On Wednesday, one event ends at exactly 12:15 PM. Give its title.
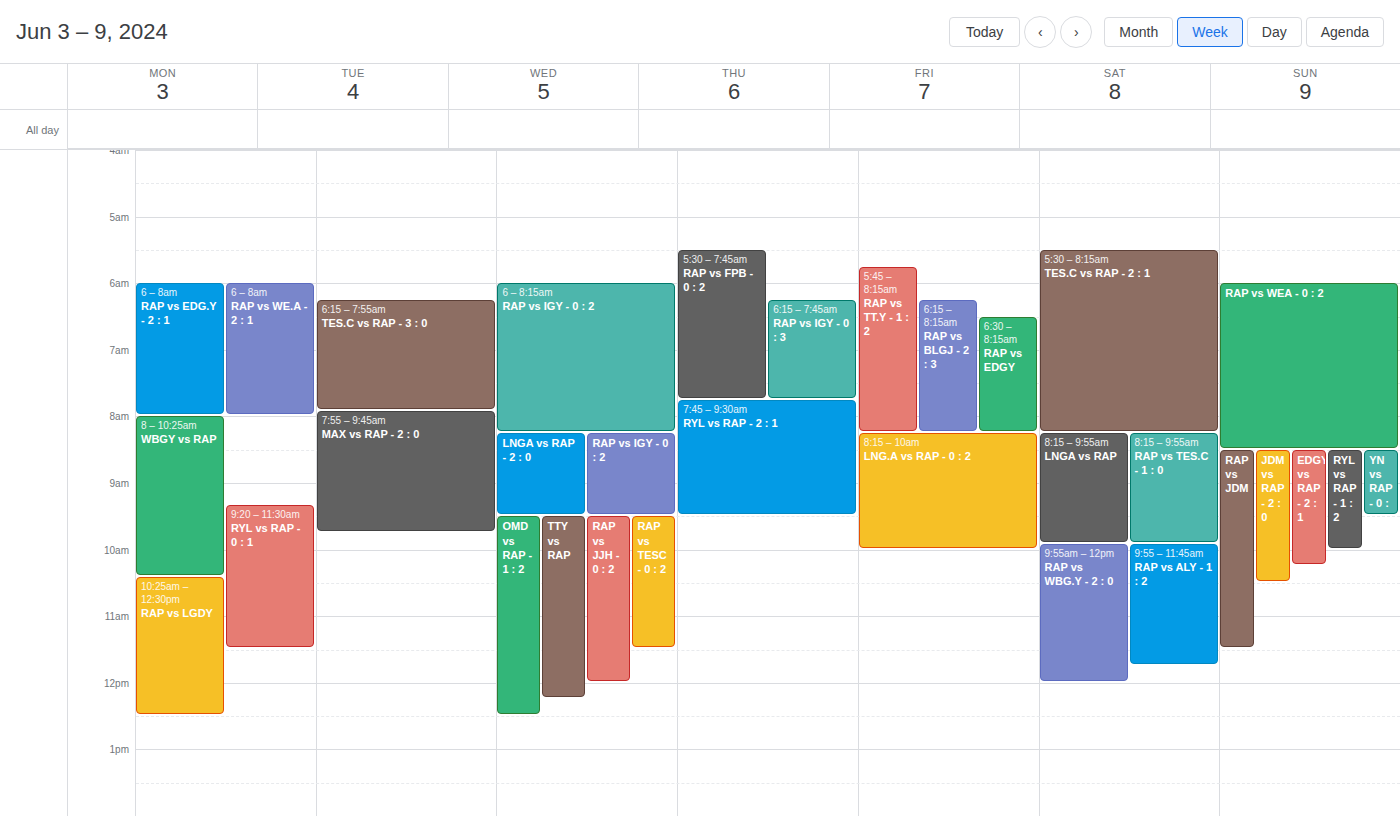
"TTY vs RAP"